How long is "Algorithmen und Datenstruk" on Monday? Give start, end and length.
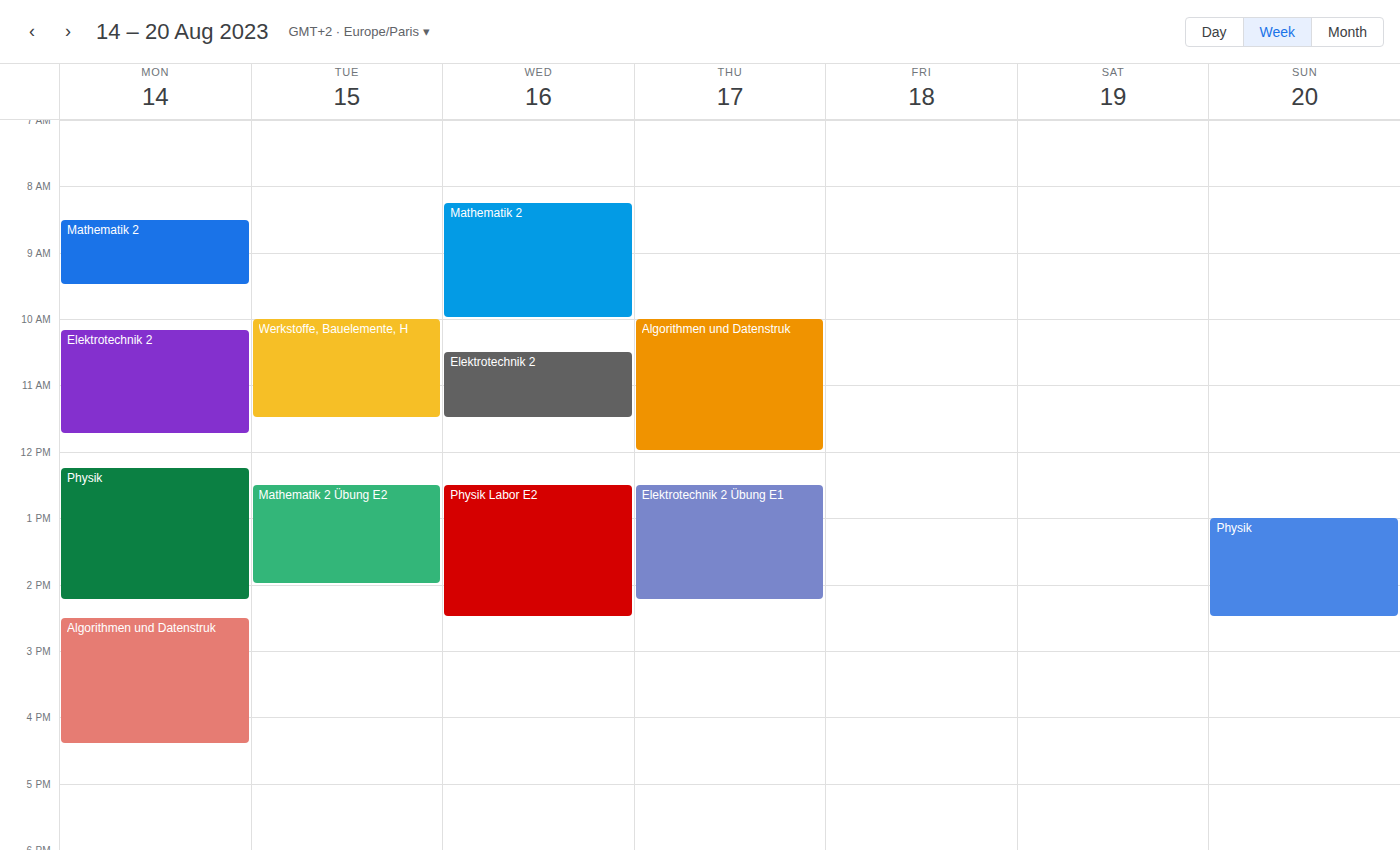
2:30 PM to 4:25 PM, 1 hour 55 minutes